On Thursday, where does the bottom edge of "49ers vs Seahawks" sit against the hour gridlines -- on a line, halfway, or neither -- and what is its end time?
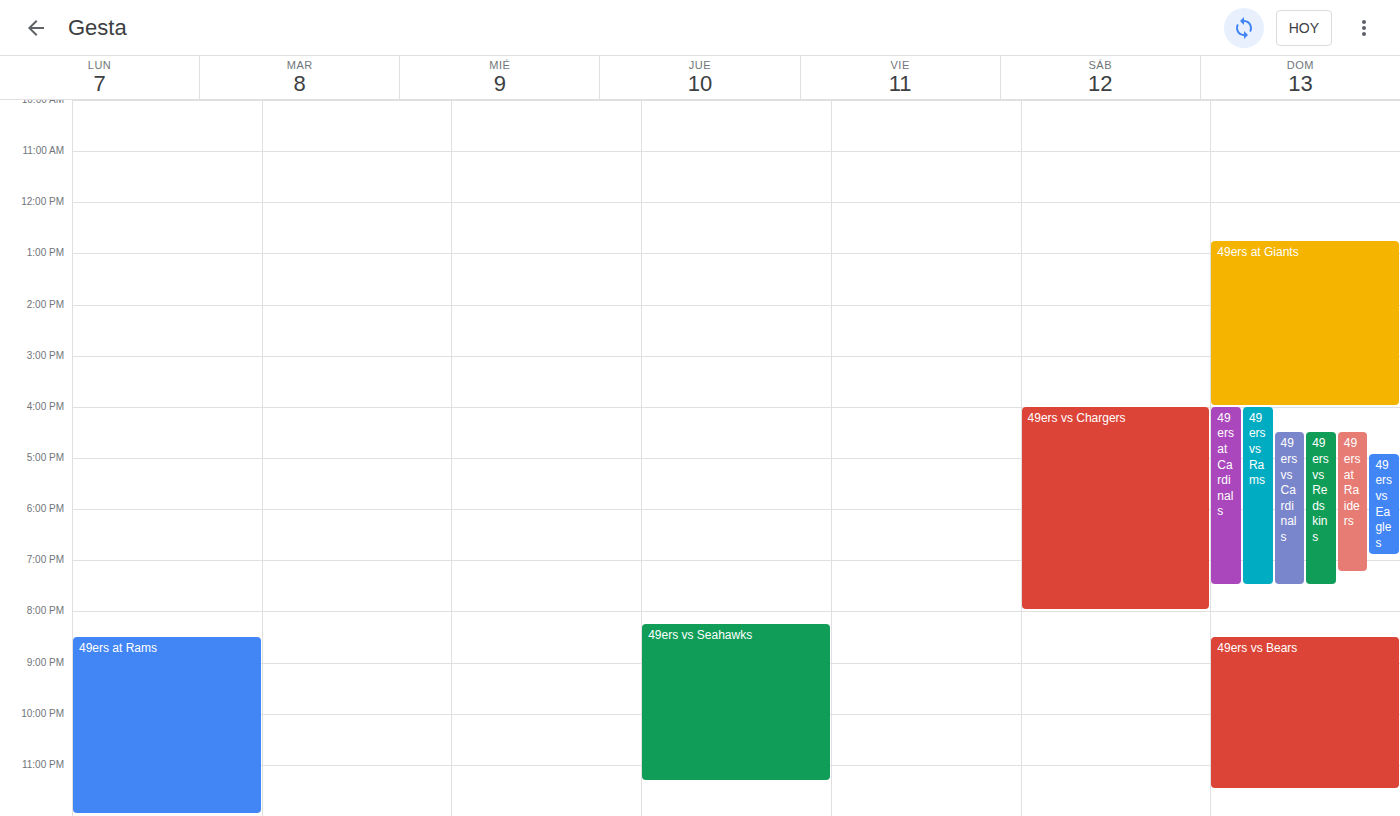
11:20 PM -- neither: 20 minutes below the 11 PM line and 40 minutes above the 12 AM line.